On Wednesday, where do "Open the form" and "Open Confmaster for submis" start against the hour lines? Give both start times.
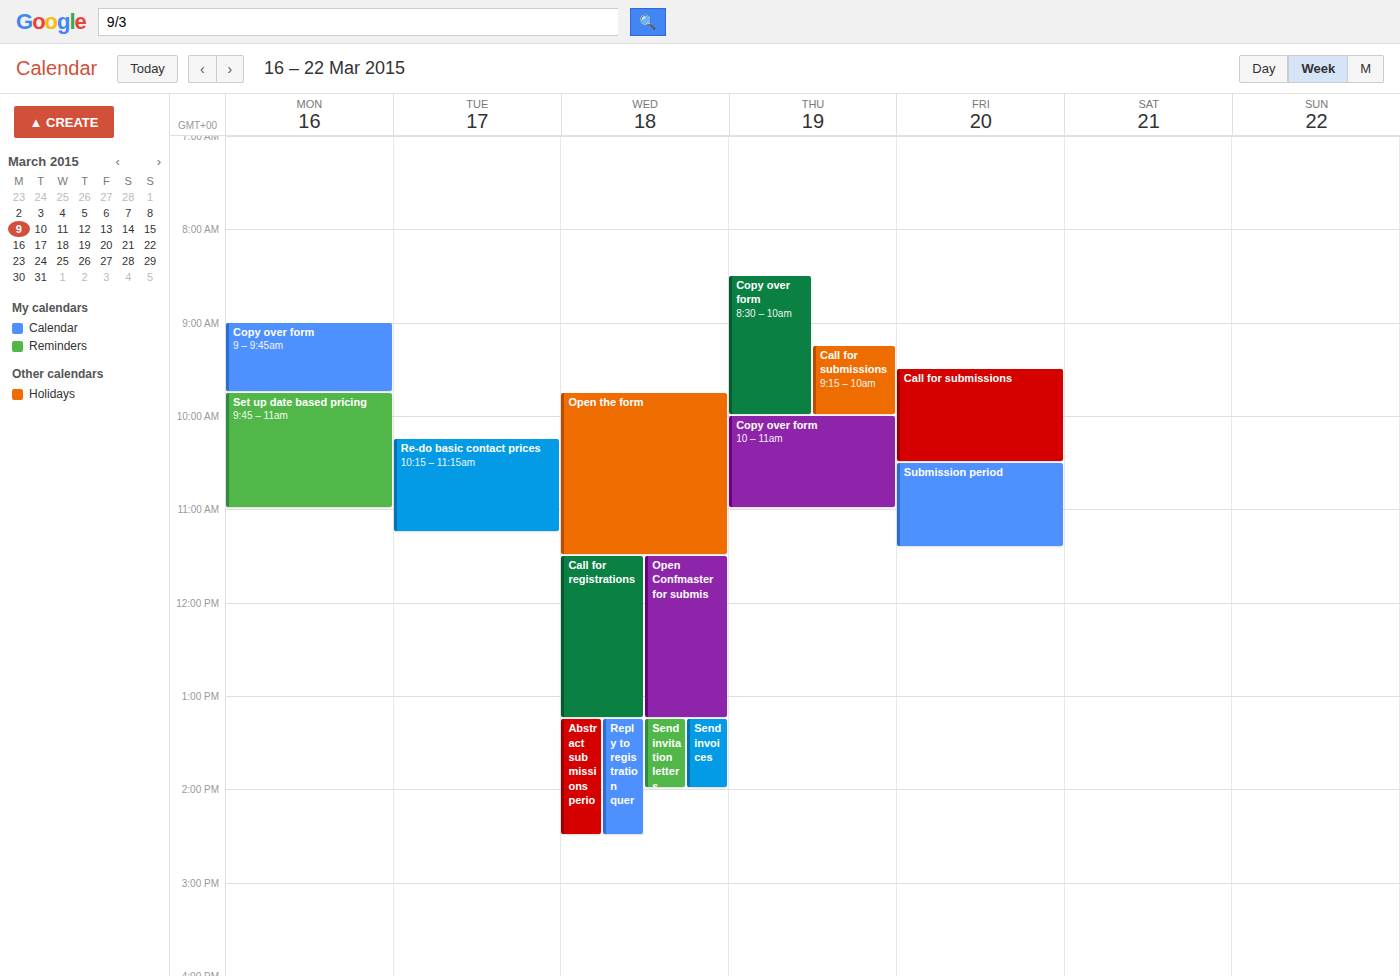
"Open the form": 09:45, neither: three quarters of the way from the 09:00 line to the 10:00 line. "Open Confmaster for submis": 11:30, halfway between the 11:00 and 12:00 lines.